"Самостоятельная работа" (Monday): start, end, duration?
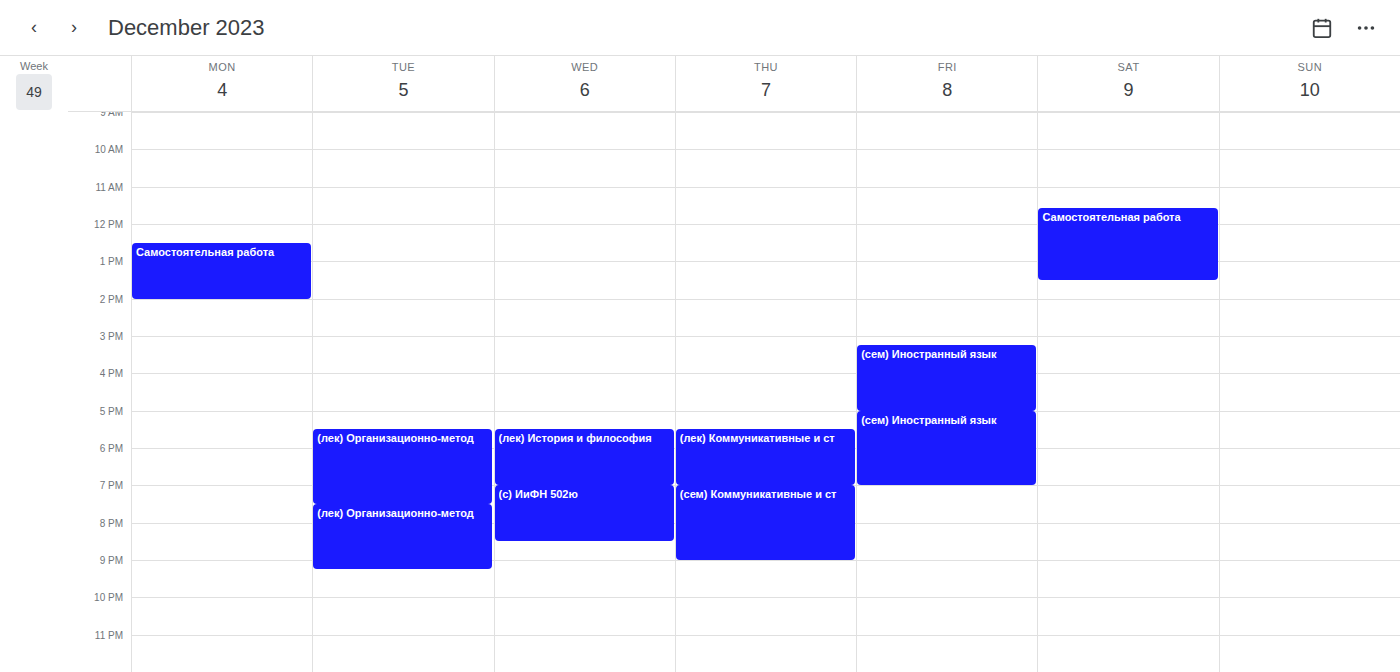
12:30 PM to 2:00 PM, 1 hour 30 minutes